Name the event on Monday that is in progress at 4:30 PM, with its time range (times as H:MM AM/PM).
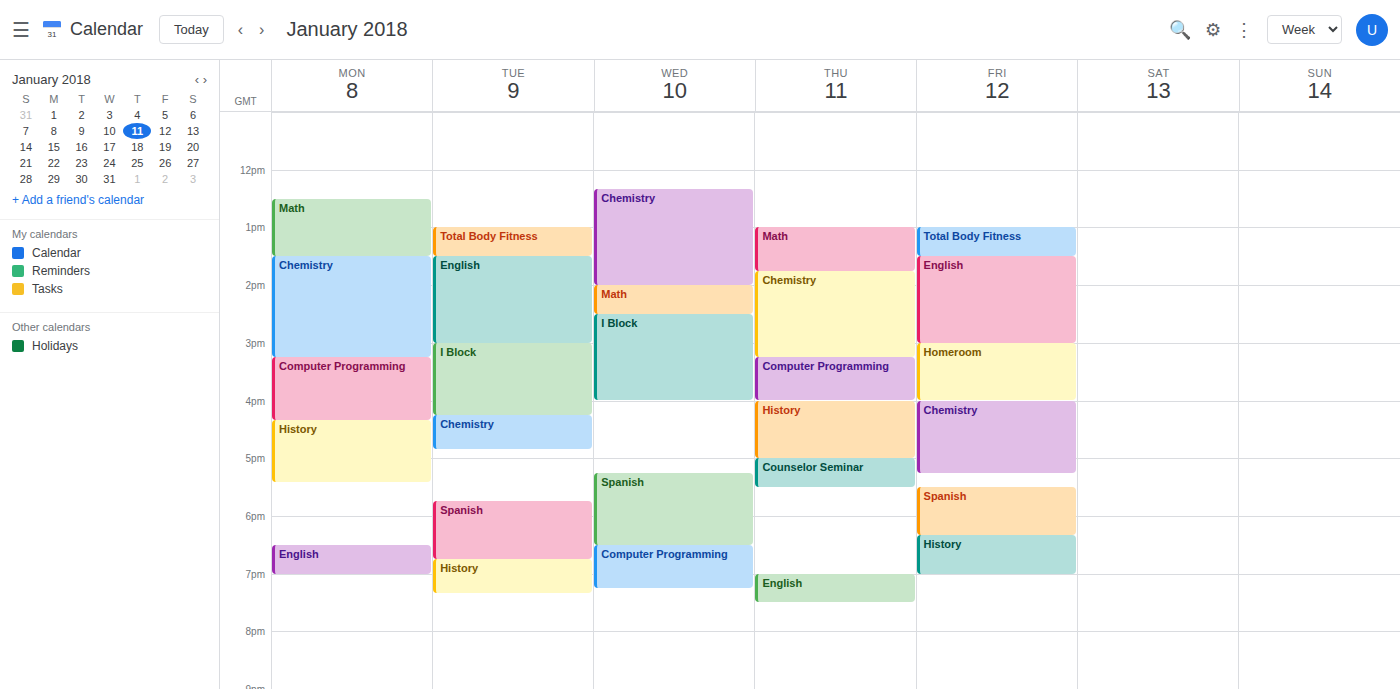
"History", 4:20 PM to 5:25 PM